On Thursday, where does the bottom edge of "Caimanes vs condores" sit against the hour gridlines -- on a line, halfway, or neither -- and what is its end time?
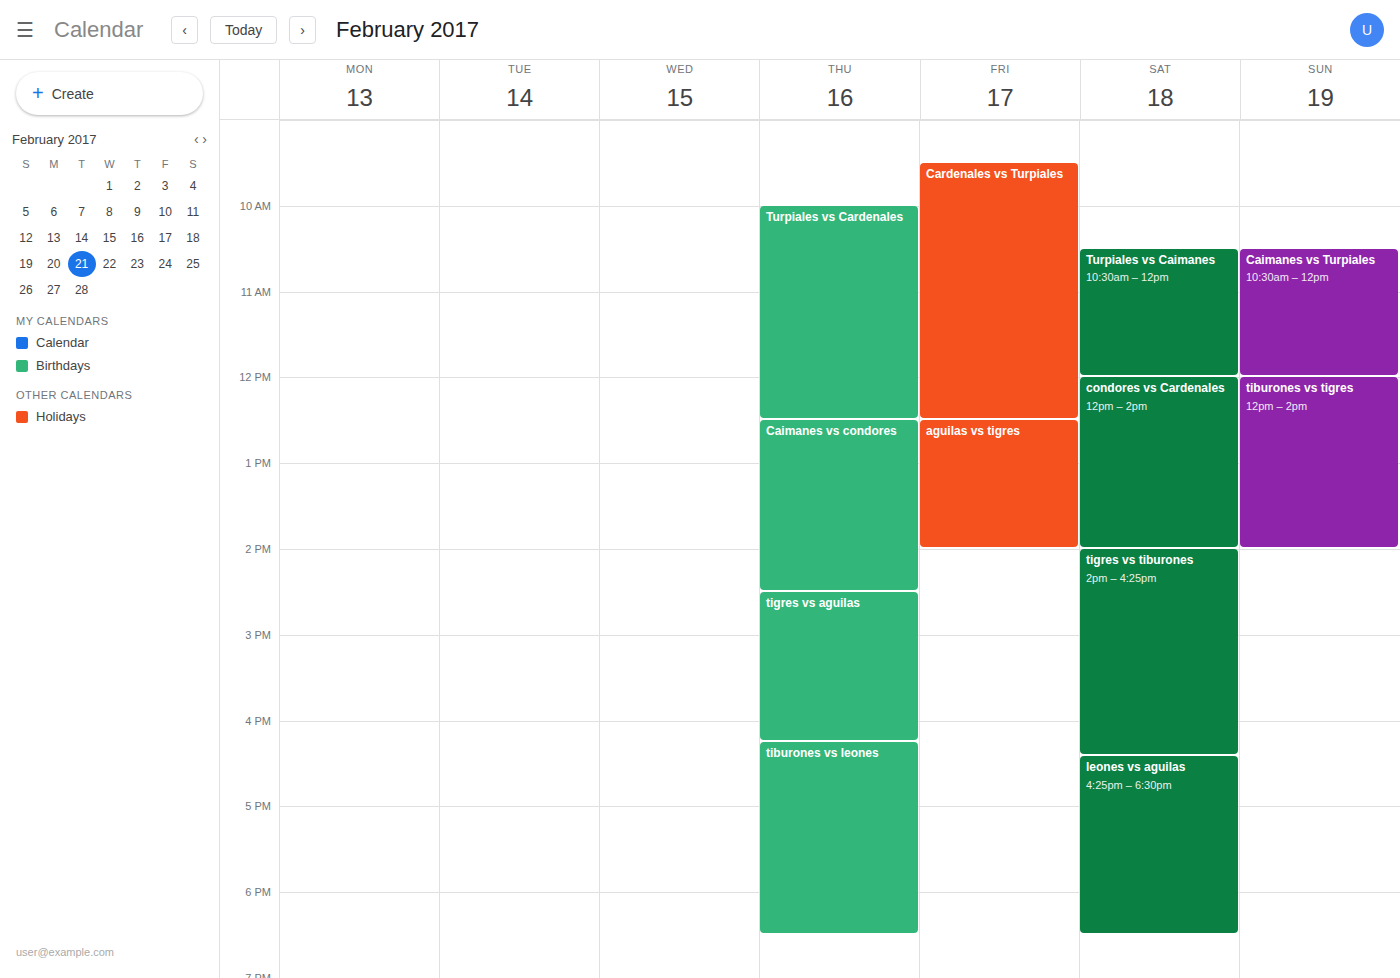
14:30 -- halfway between the 14:00 and 15:00 lines.